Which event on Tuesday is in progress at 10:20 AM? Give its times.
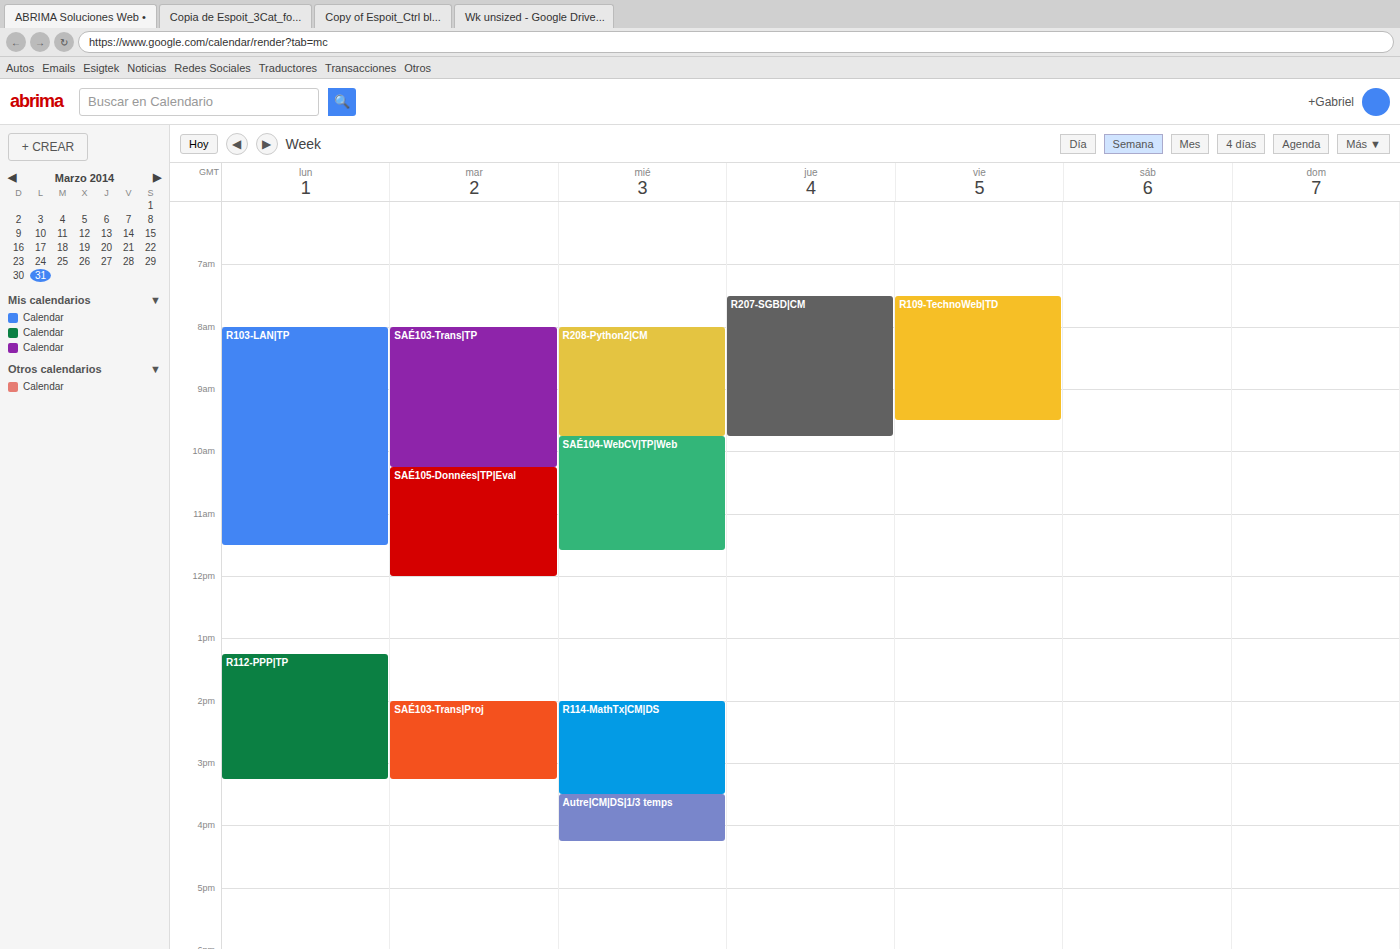
"SAÉ105-Données|TP|Eval", 10:15 AM to 12:00 PM